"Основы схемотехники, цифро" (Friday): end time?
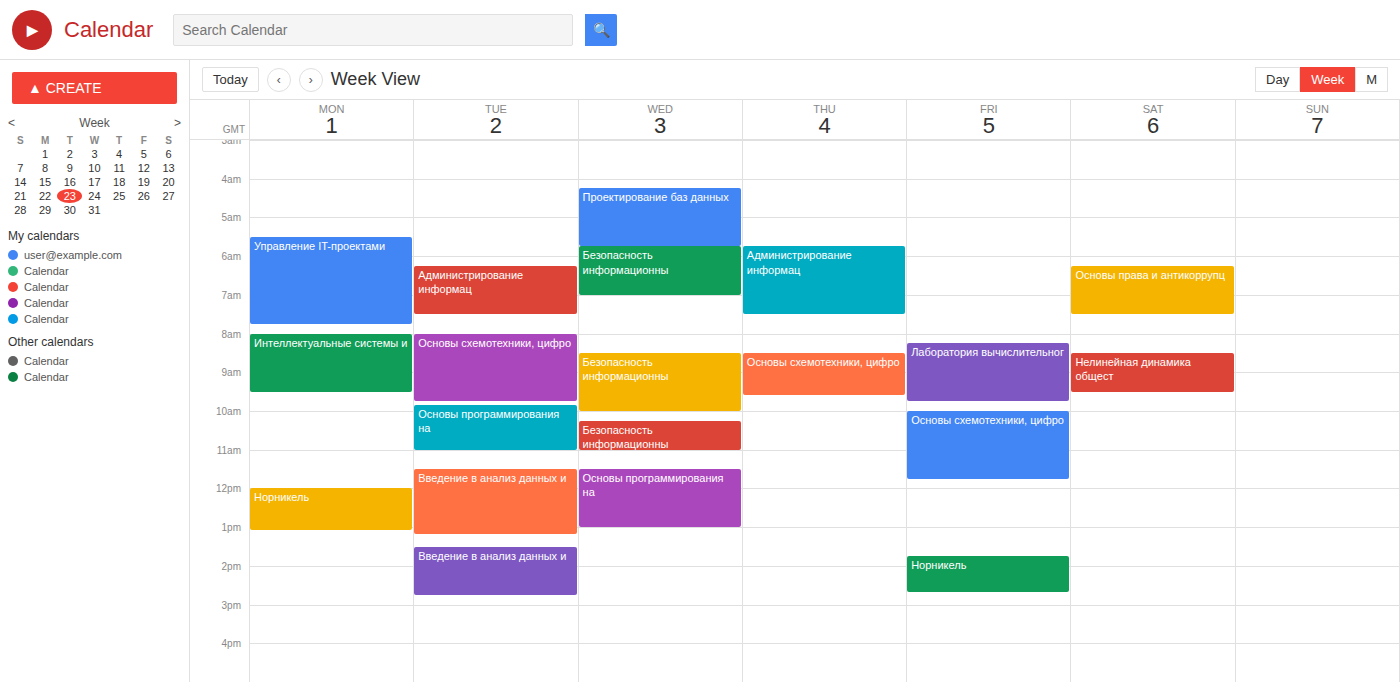
11:45 AM